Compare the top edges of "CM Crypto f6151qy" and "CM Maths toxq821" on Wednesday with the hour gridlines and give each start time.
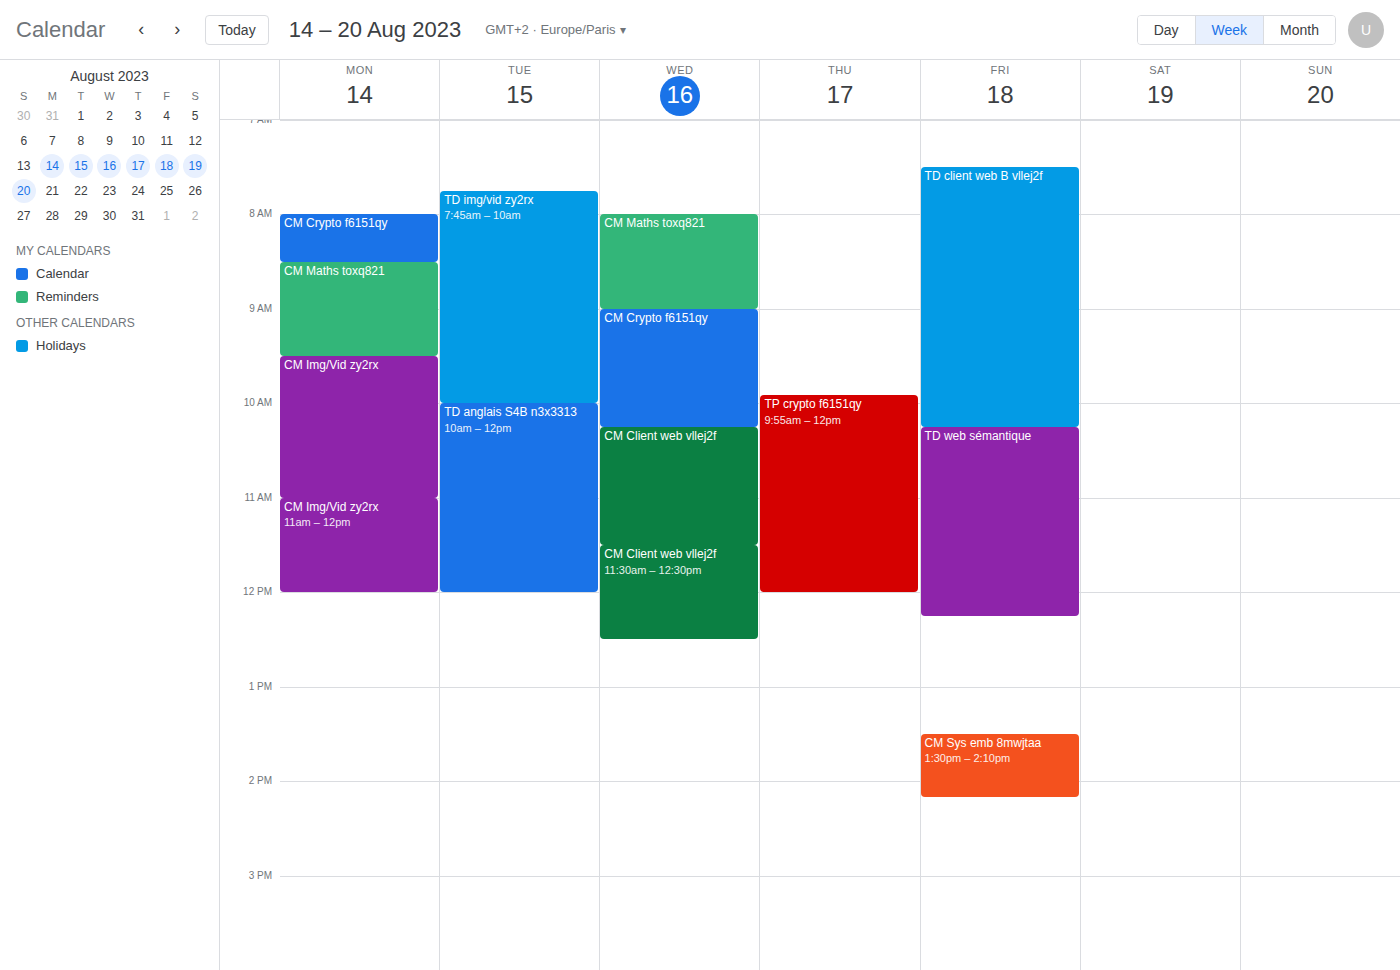
"CM Crypto f6151qy": 9:00 AM, exactly on the 9 AM line. "CM Maths toxq821": 8:00 AM, exactly on the 8 AM line.